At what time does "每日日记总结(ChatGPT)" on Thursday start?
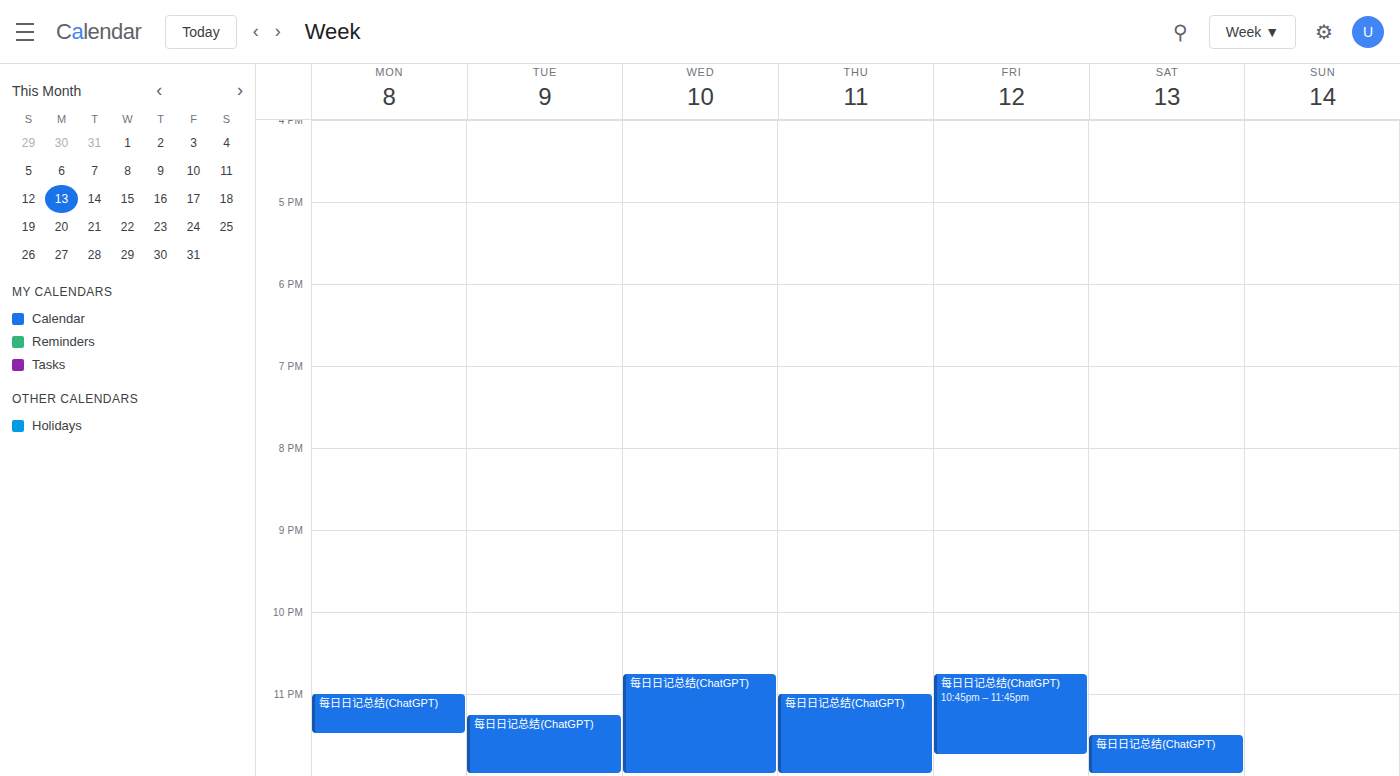
11:00 PM